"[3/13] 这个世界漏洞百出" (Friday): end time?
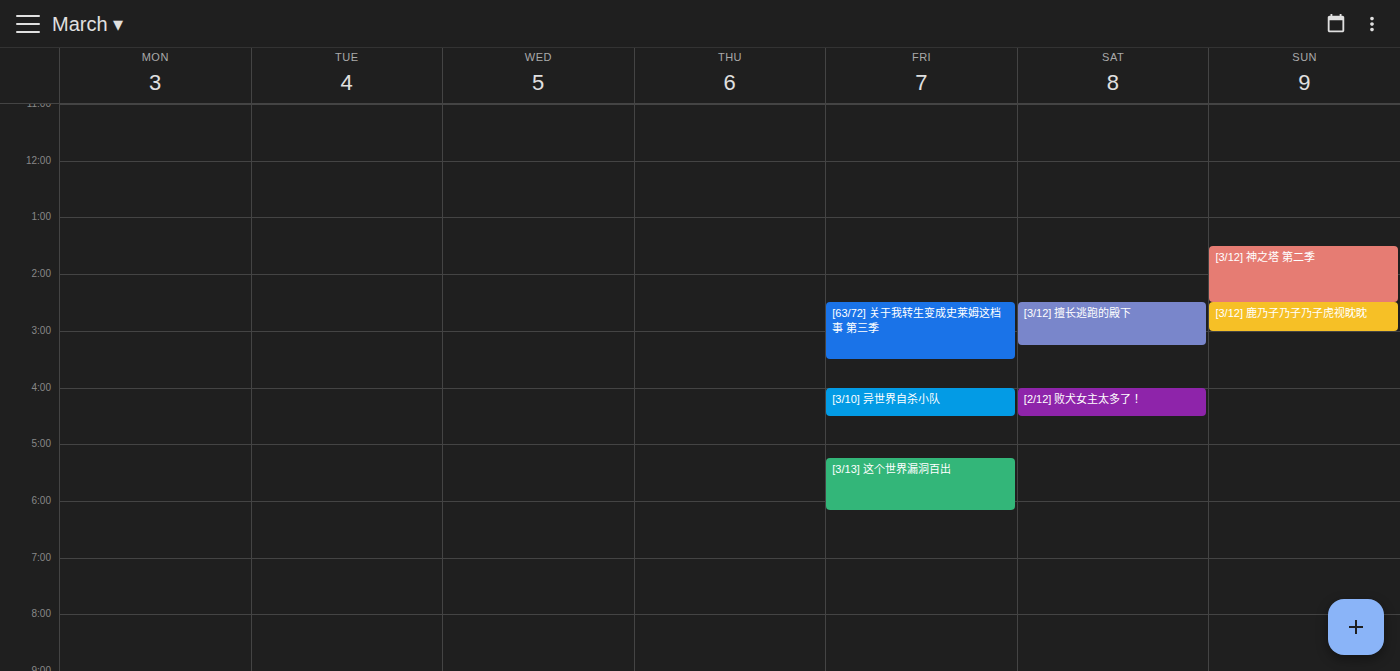
6:10 PM